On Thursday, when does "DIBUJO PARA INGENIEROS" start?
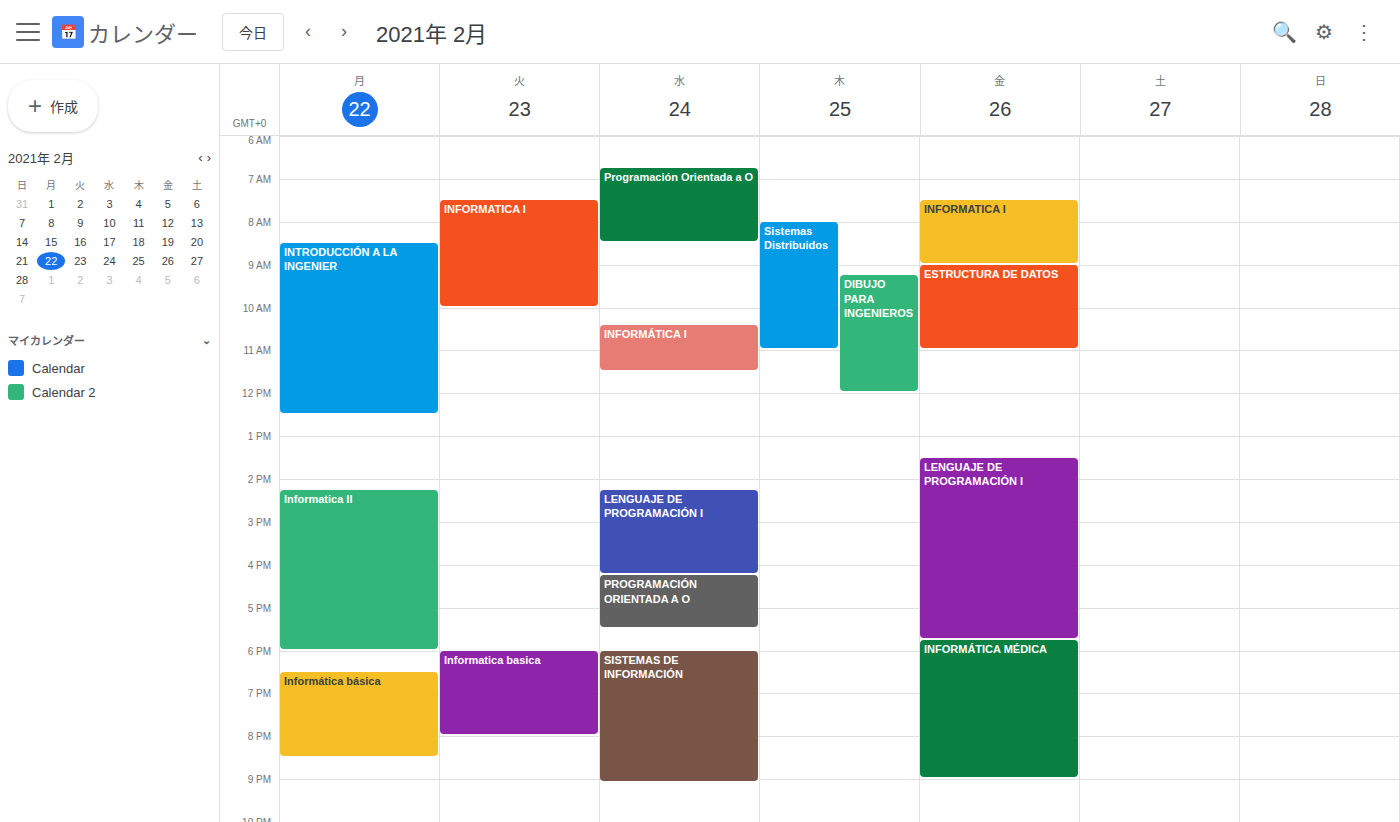
9:15 AM